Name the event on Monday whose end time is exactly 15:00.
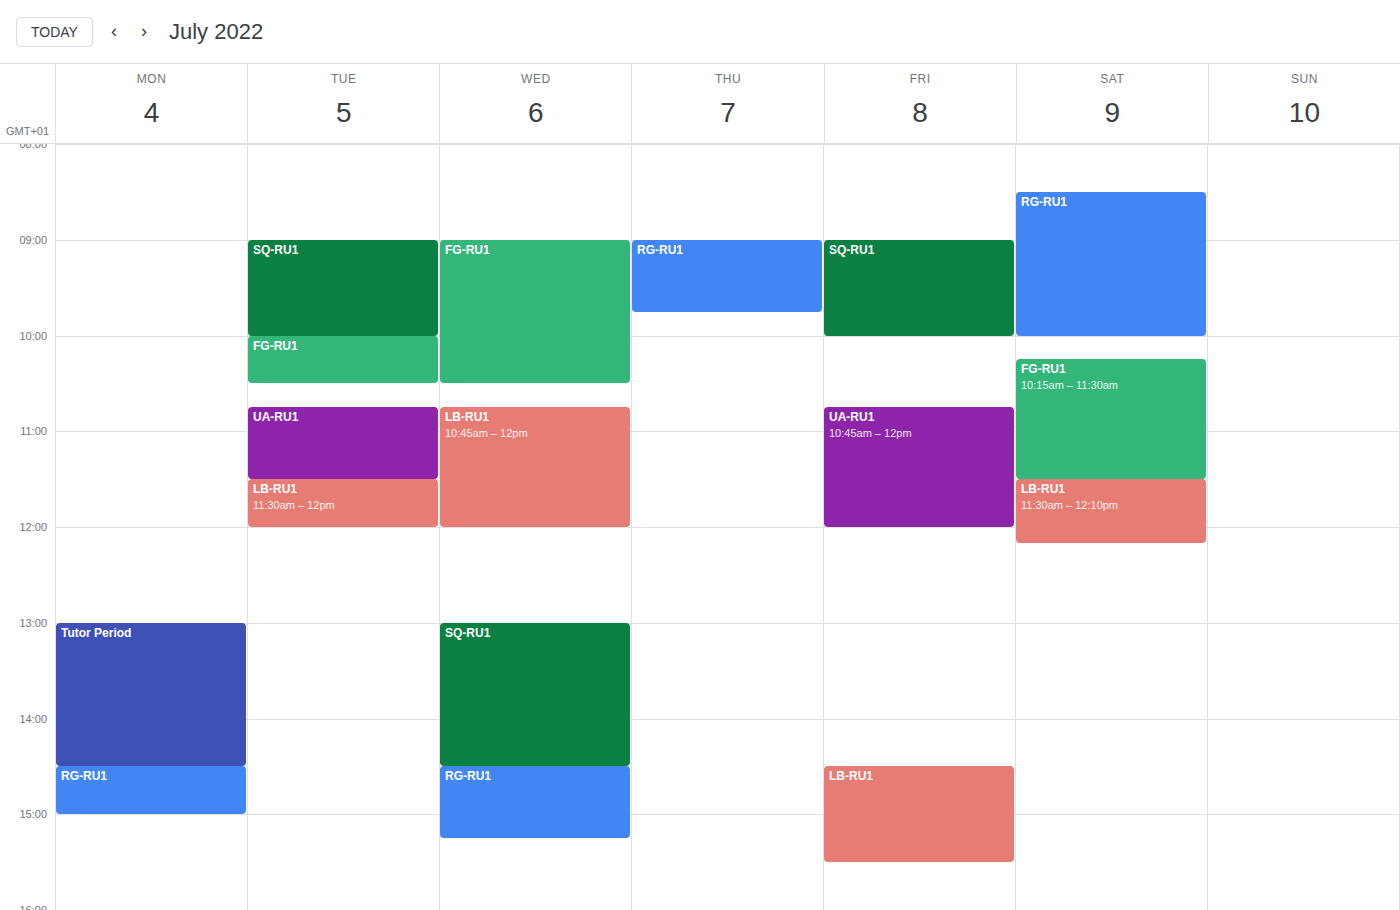
"RG-RU1"